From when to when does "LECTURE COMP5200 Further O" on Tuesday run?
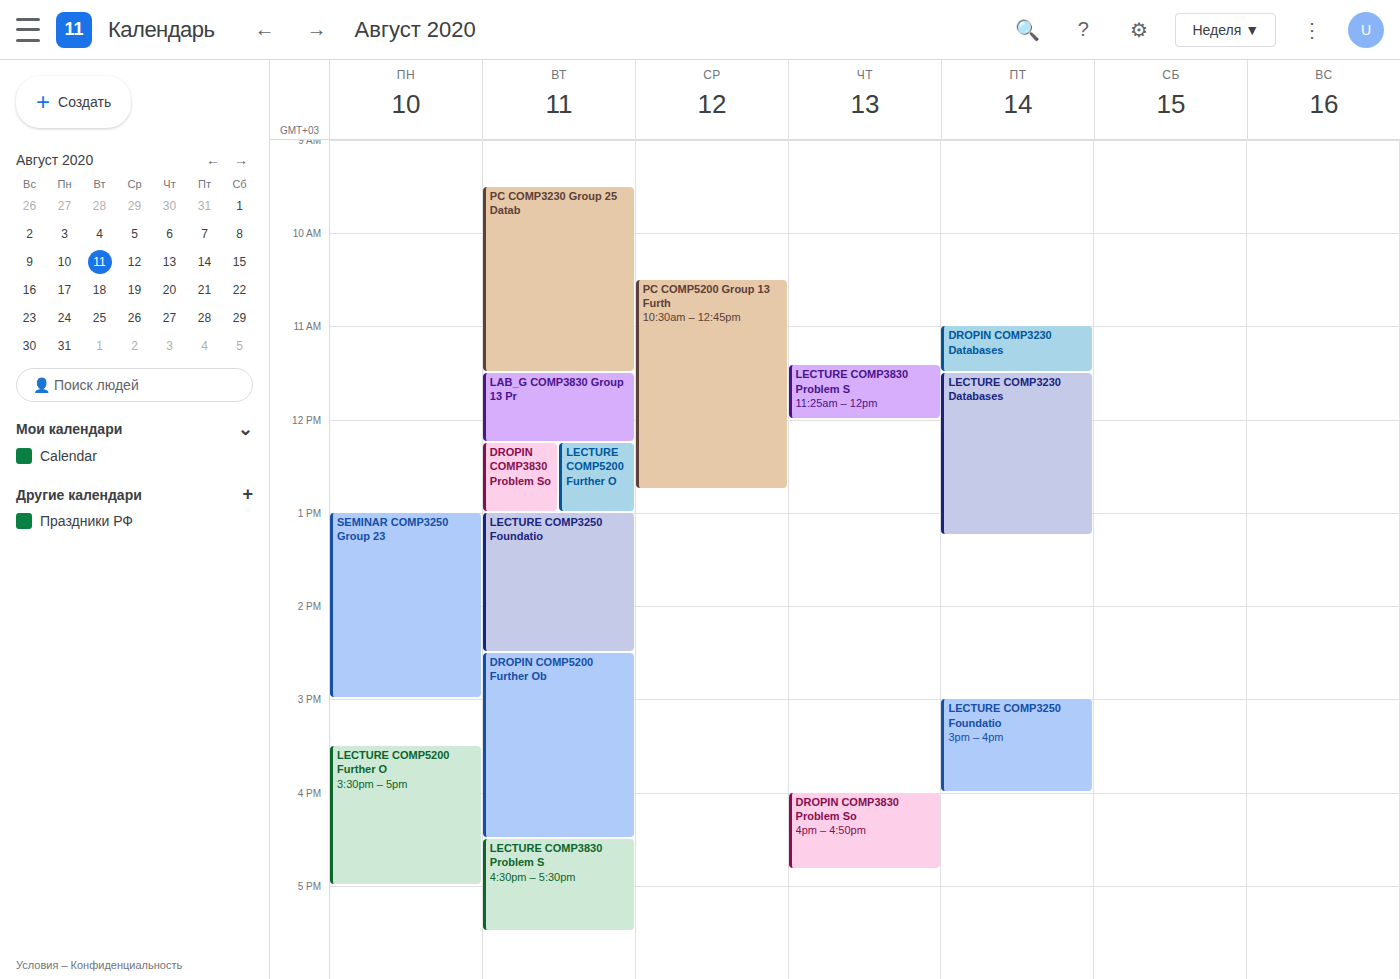
12:15 PM to 1:00 PM